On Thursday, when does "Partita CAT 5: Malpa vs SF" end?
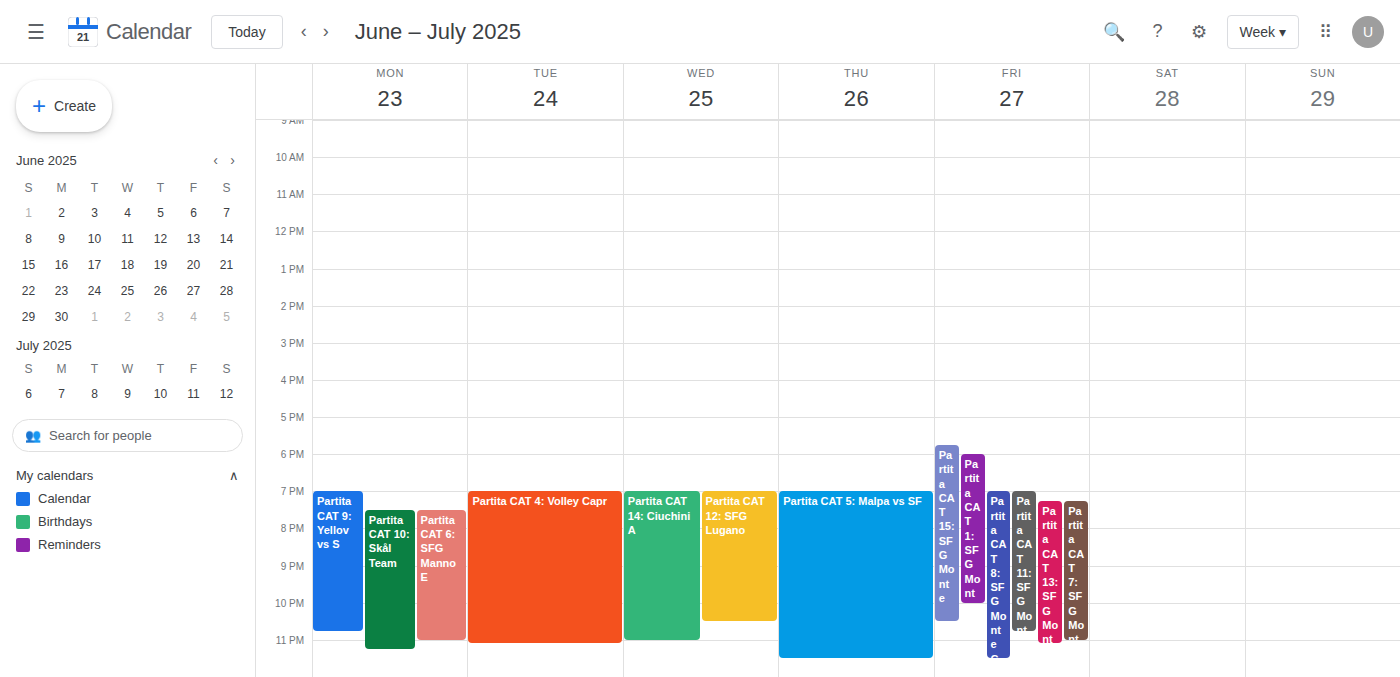
11:30 PM